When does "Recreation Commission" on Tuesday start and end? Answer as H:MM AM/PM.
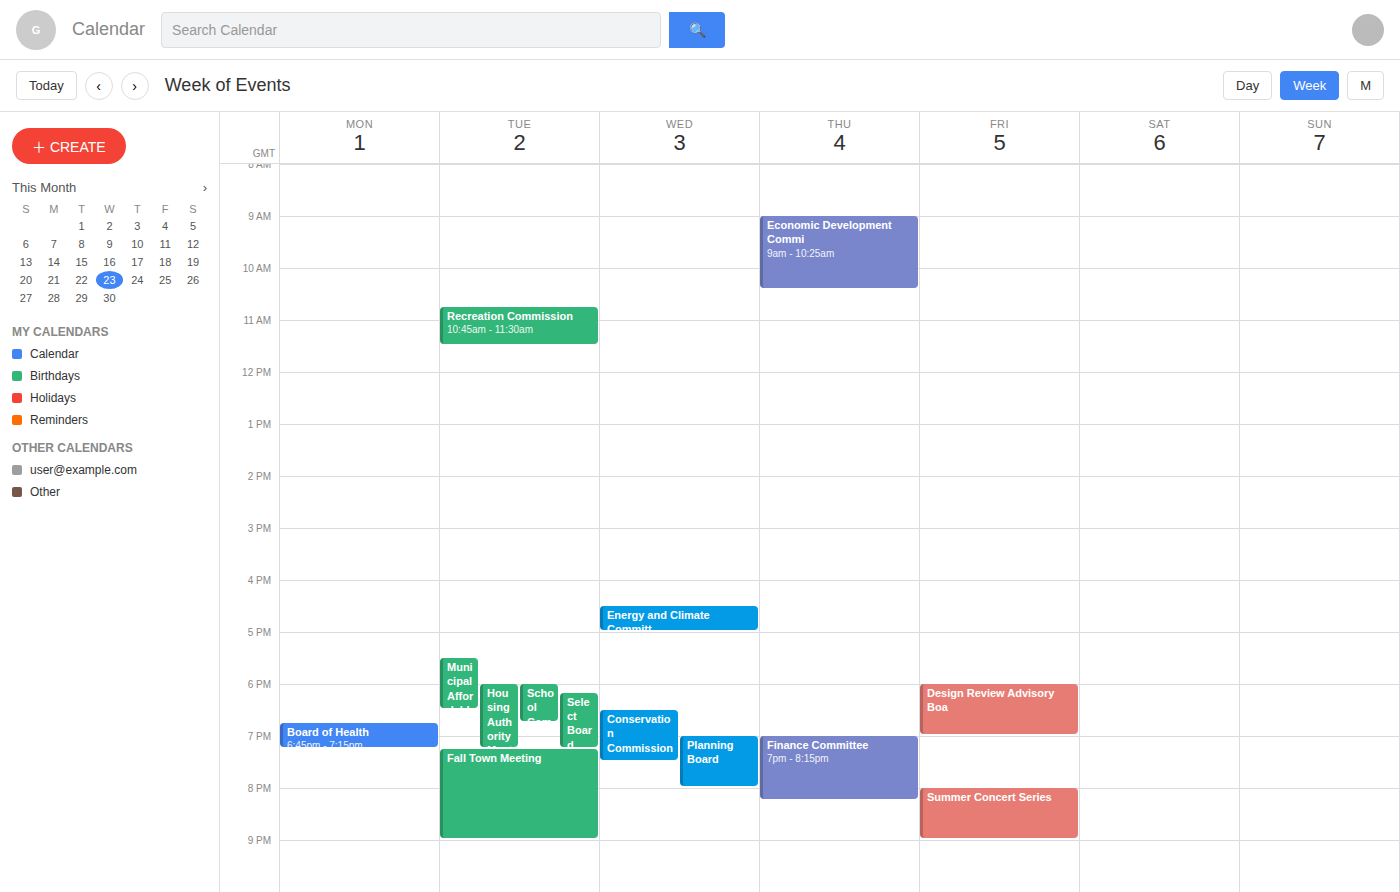
10:45 AM to 11:30 AM